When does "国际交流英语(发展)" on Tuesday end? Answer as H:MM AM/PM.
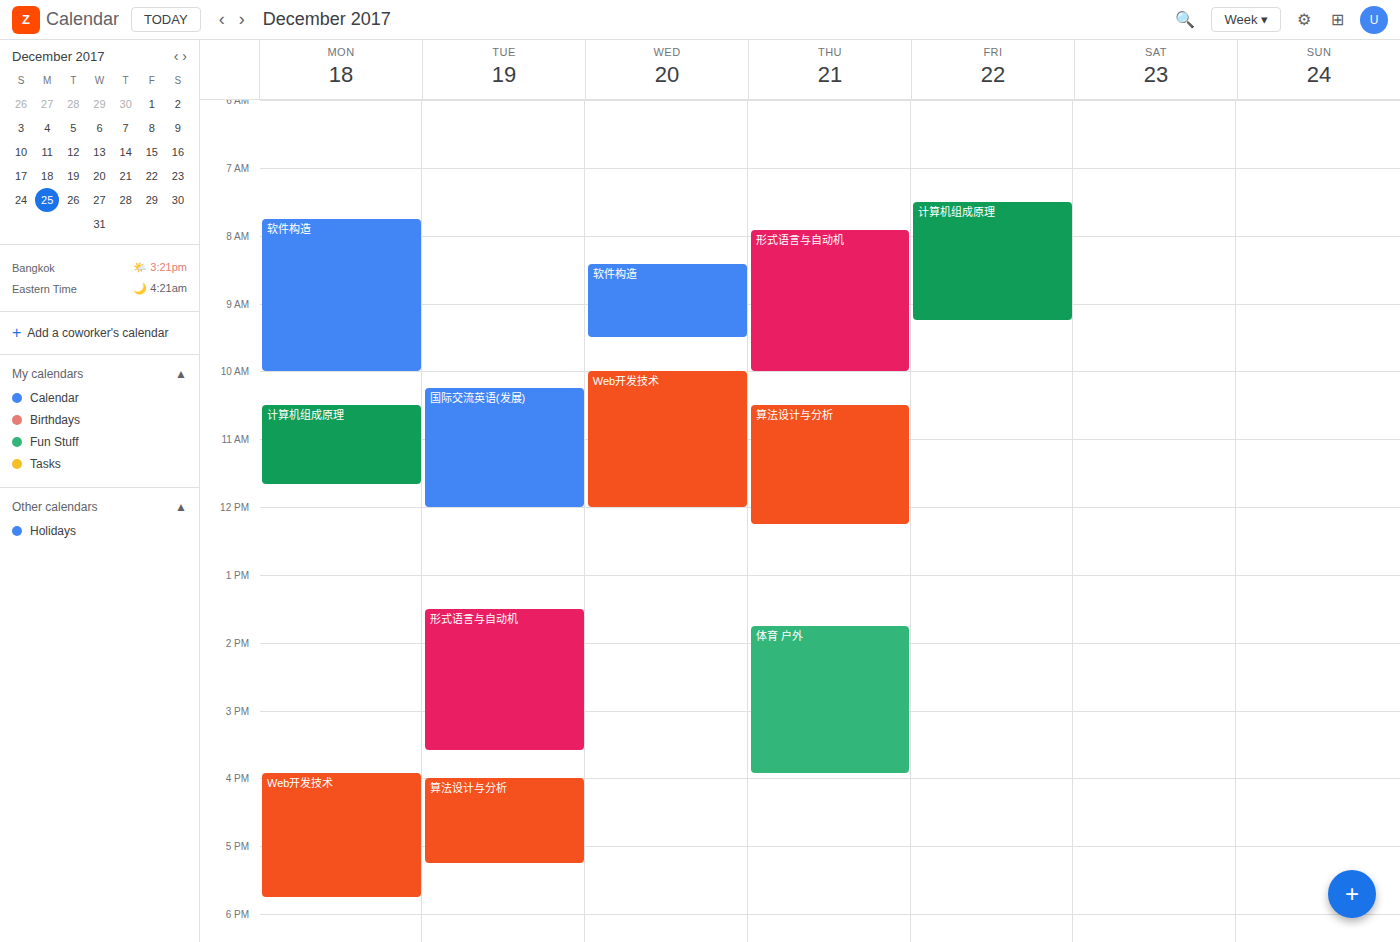
12:00 PM